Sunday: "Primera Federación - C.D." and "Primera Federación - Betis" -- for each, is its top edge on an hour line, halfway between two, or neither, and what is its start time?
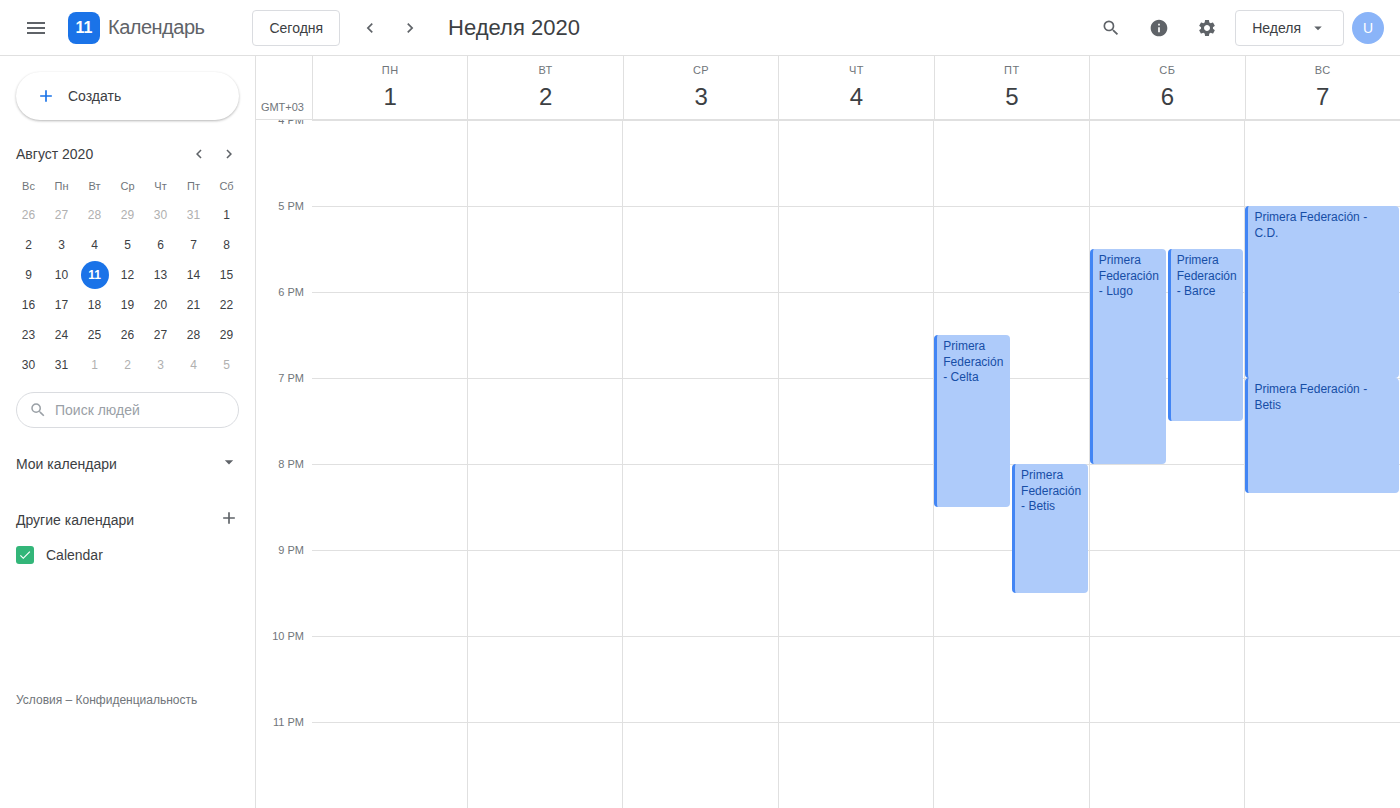
"Primera Federación - C.D.": 5:00 PM, exactly on the 5 PM line. "Primera Federación - Betis": 7:00 PM, exactly on the 7 PM line.